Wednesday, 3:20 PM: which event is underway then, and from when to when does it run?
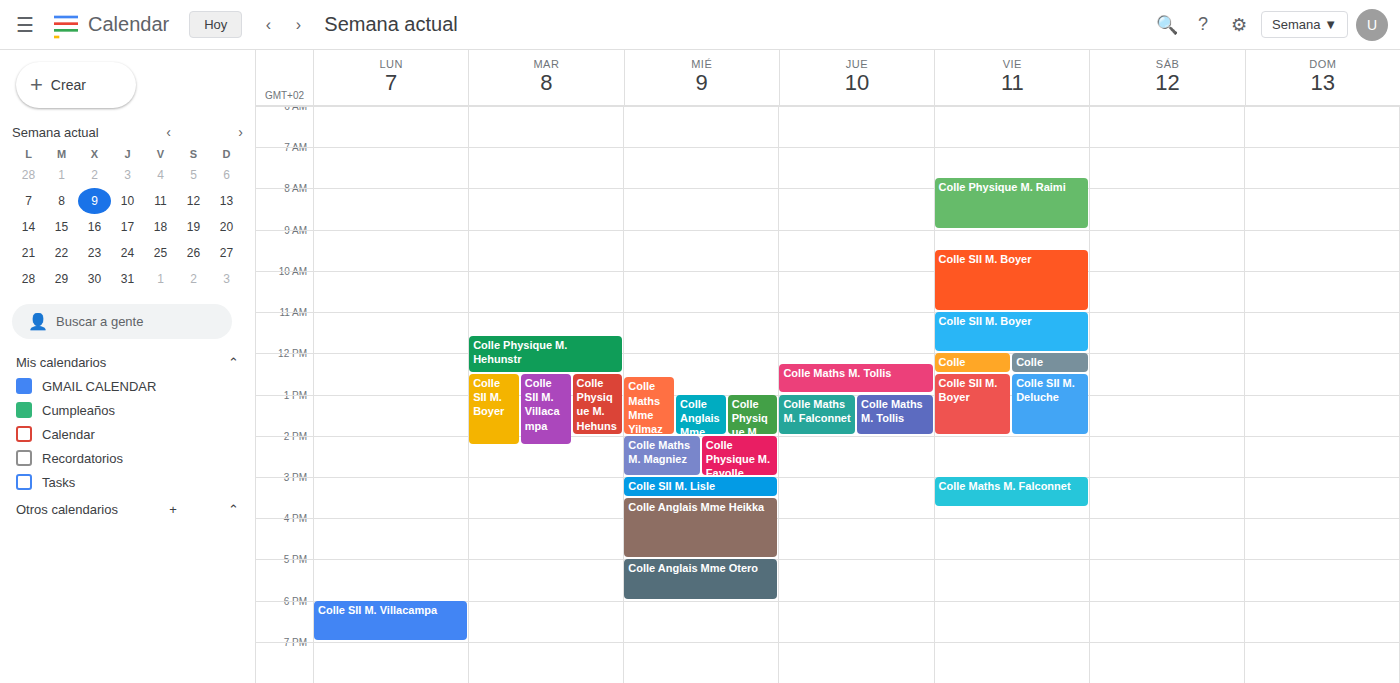
"Colle SII M. Lisle", 3:00 PM to 3:30 PM